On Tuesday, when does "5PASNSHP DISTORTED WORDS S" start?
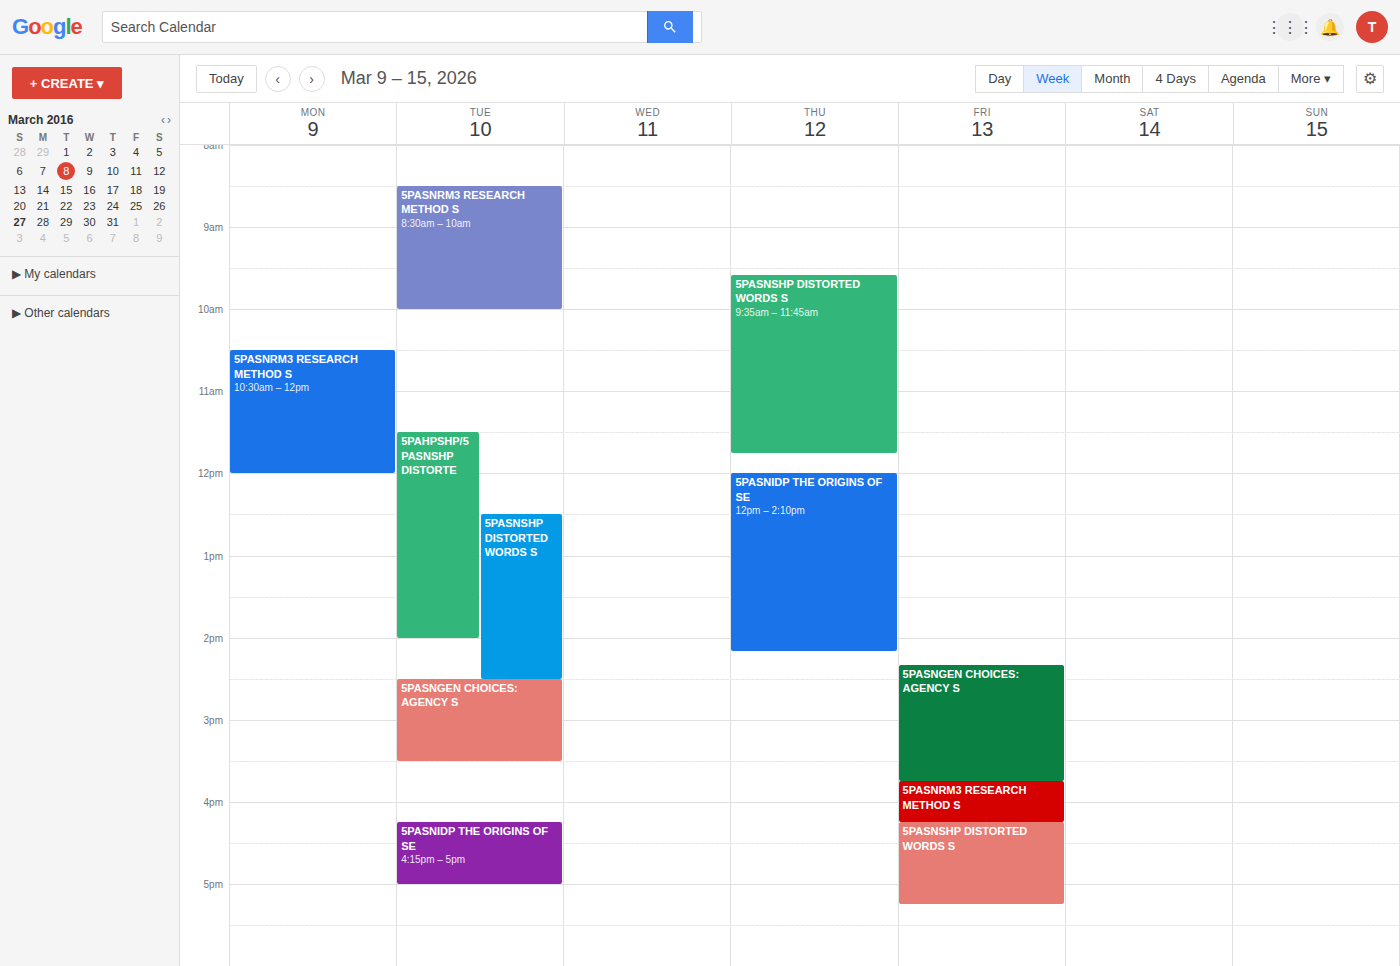
12:30 PM